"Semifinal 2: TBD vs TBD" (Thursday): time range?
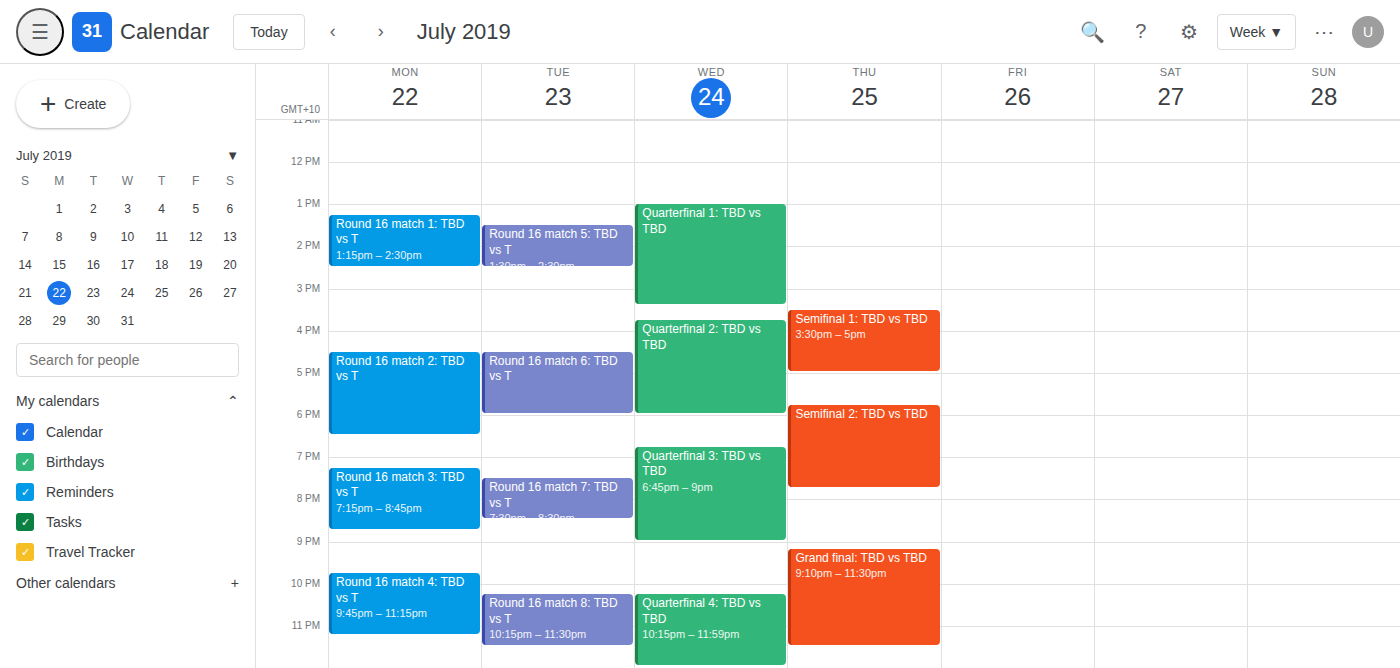
5:45 PM to 7:45 PM